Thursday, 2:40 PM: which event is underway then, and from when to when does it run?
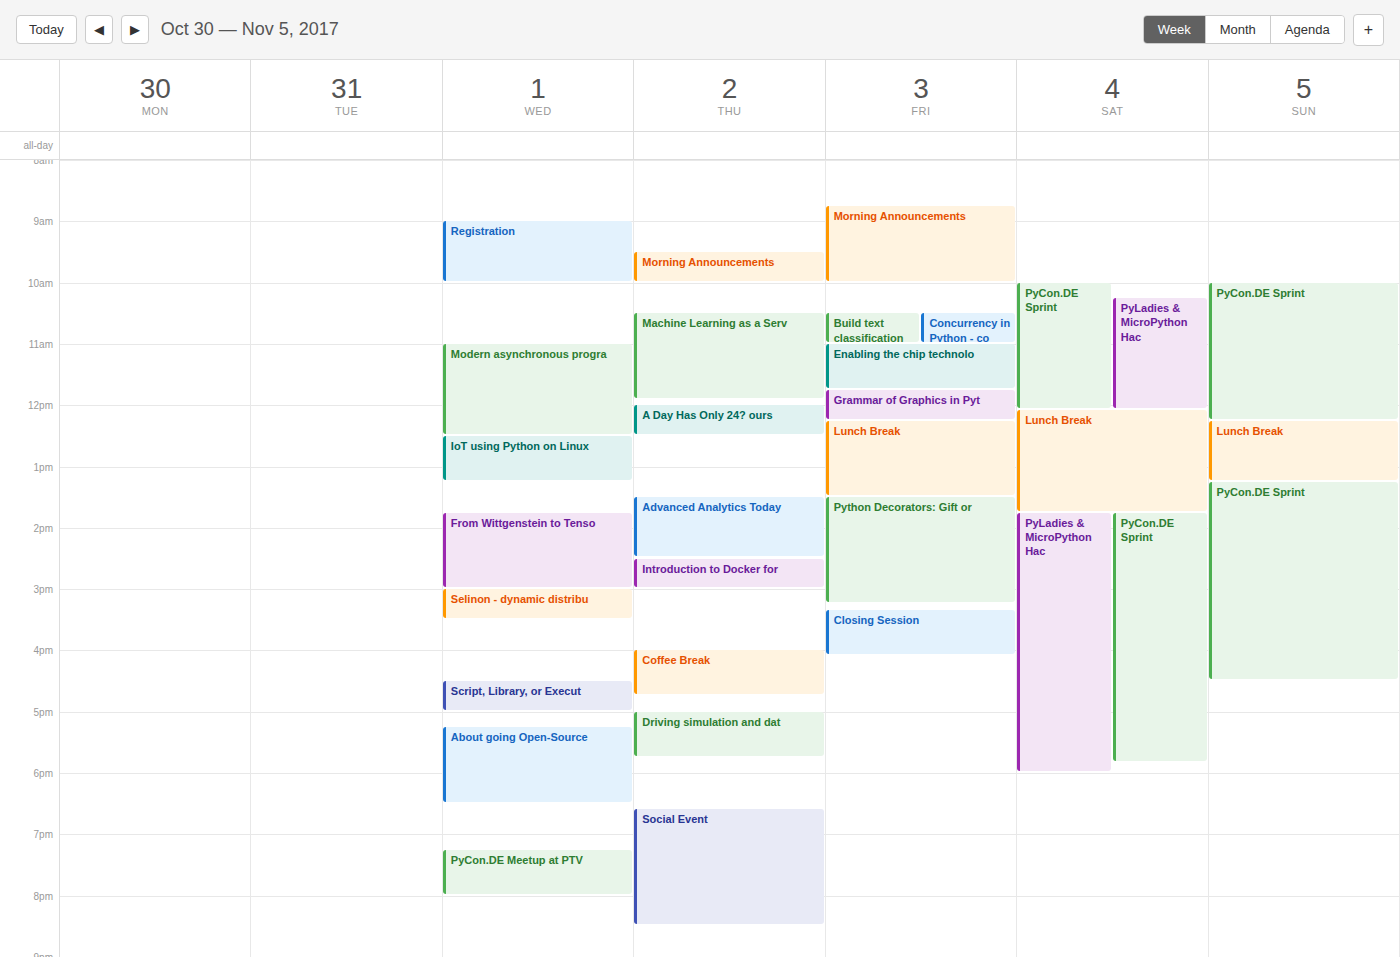
"Introduction to Docker for", 2:30 PM to 3:00 PM